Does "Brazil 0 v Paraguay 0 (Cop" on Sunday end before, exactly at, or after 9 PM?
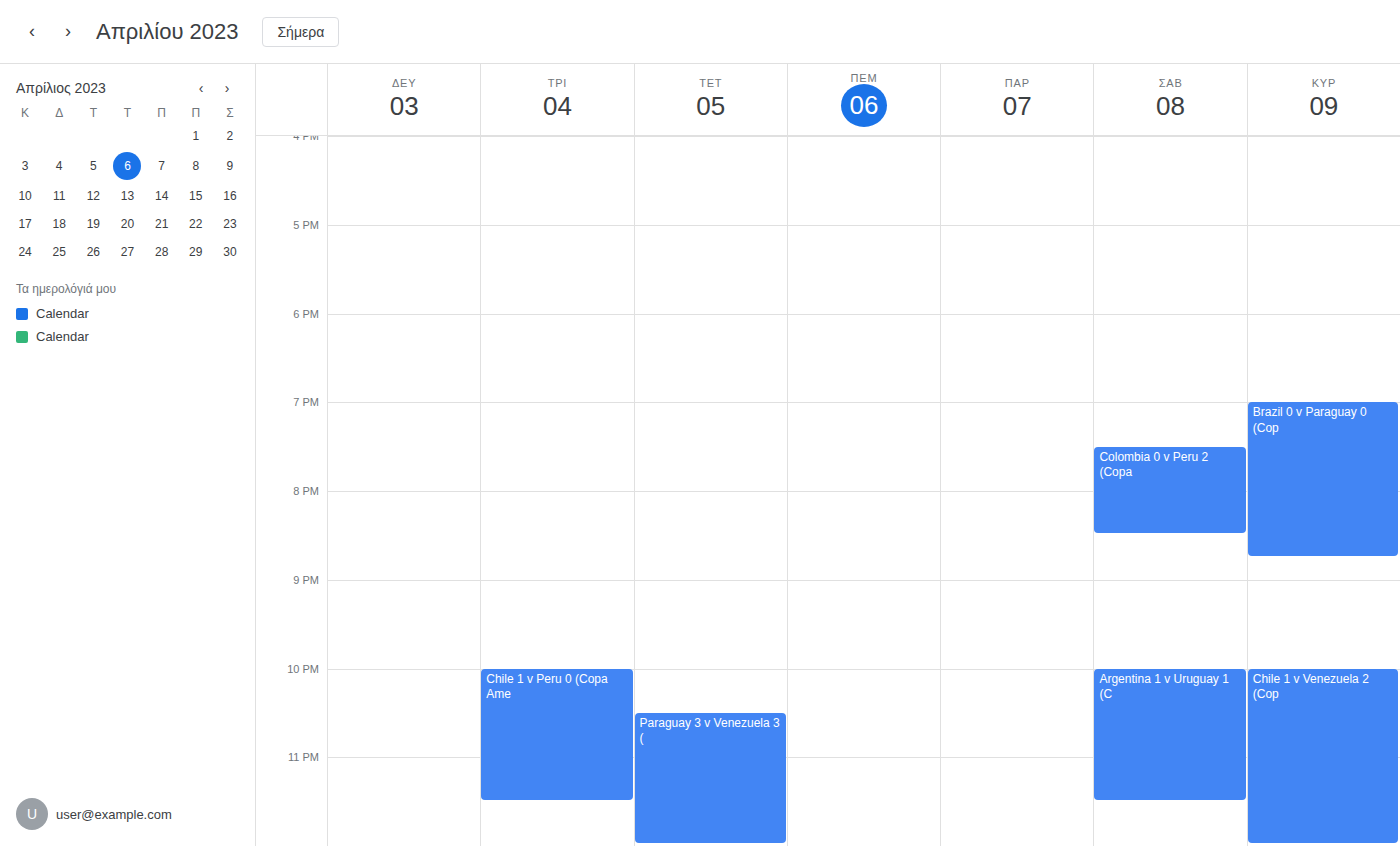
8:45 PM -- before 9 PM, 15 minutes above the 9 PM line.